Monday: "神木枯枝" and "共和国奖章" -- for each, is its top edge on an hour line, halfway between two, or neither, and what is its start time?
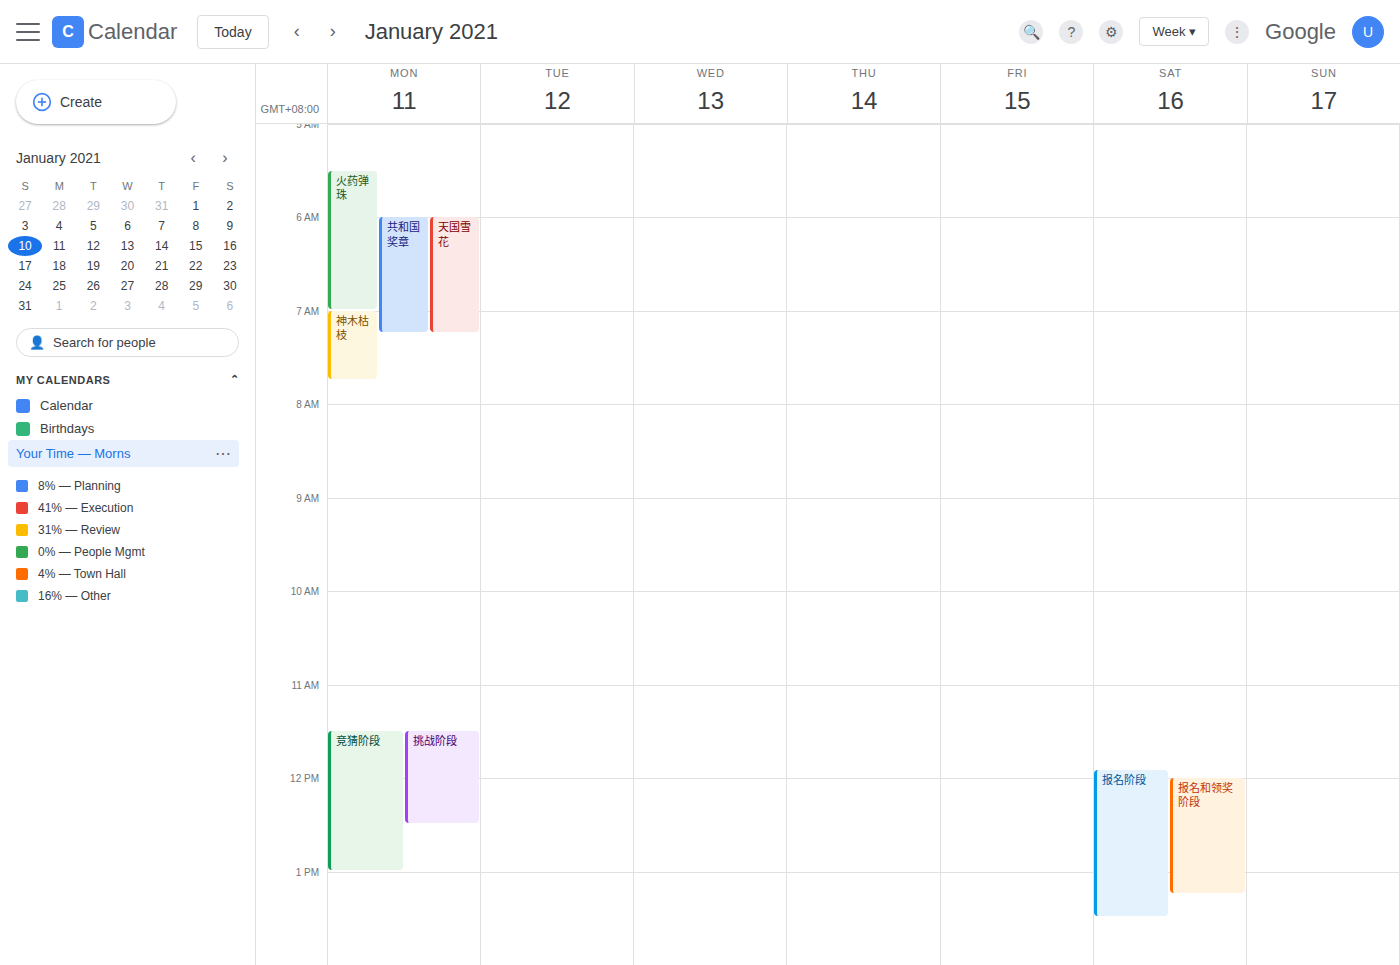
"神木枯枝": 7:00 AM, exactly on the 7 AM line. "共和国奖章": 6:00 AM, exactly on the 6 AM line.